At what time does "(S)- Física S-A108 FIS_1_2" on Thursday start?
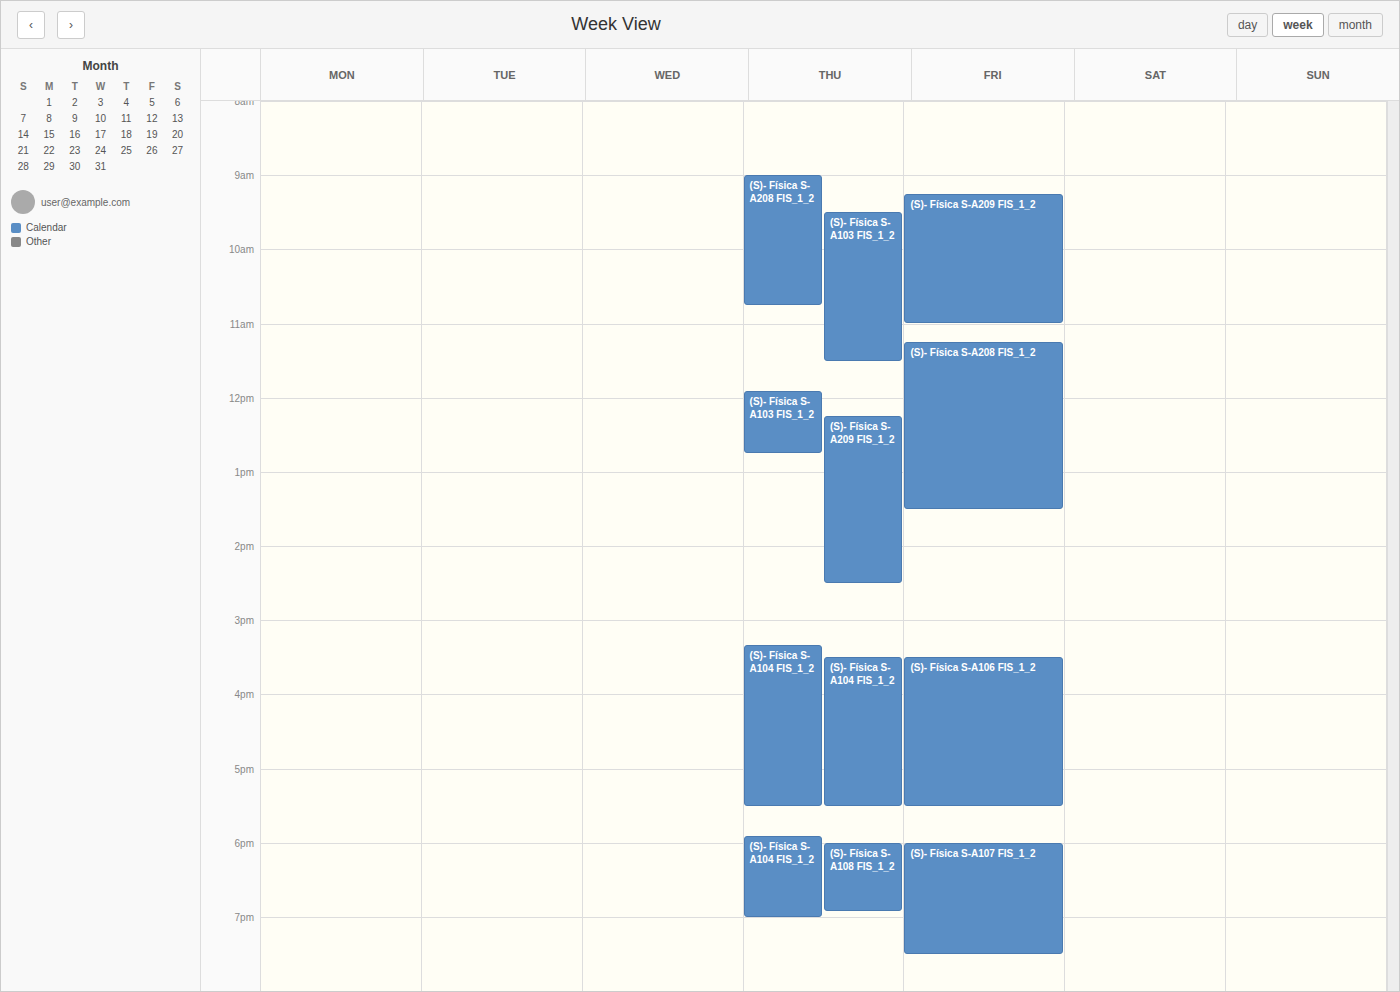
6:00 PM